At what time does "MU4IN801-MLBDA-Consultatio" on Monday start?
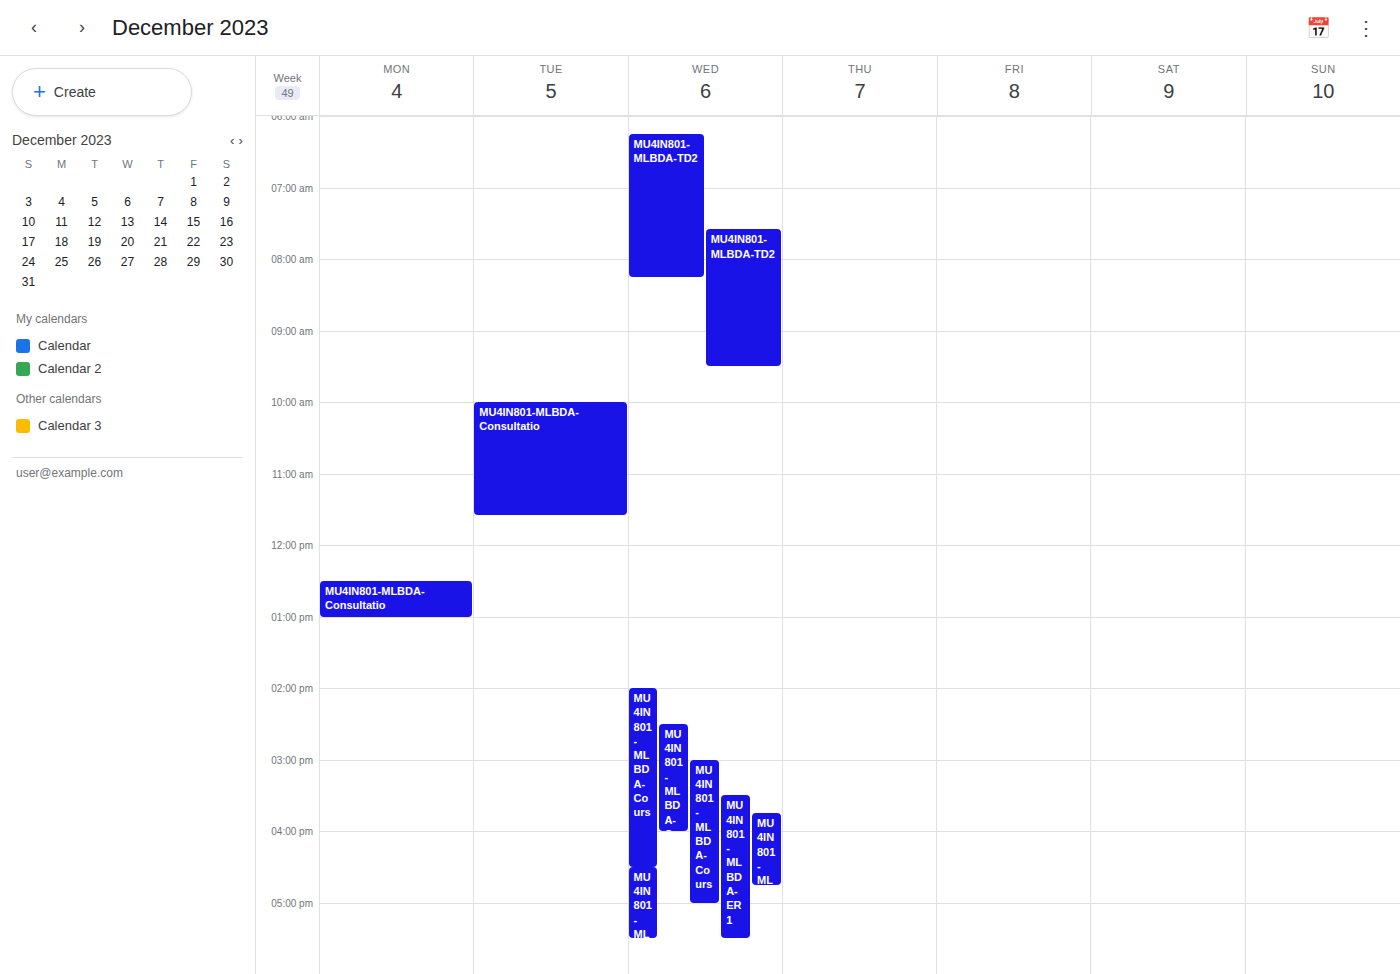
12:30 PM